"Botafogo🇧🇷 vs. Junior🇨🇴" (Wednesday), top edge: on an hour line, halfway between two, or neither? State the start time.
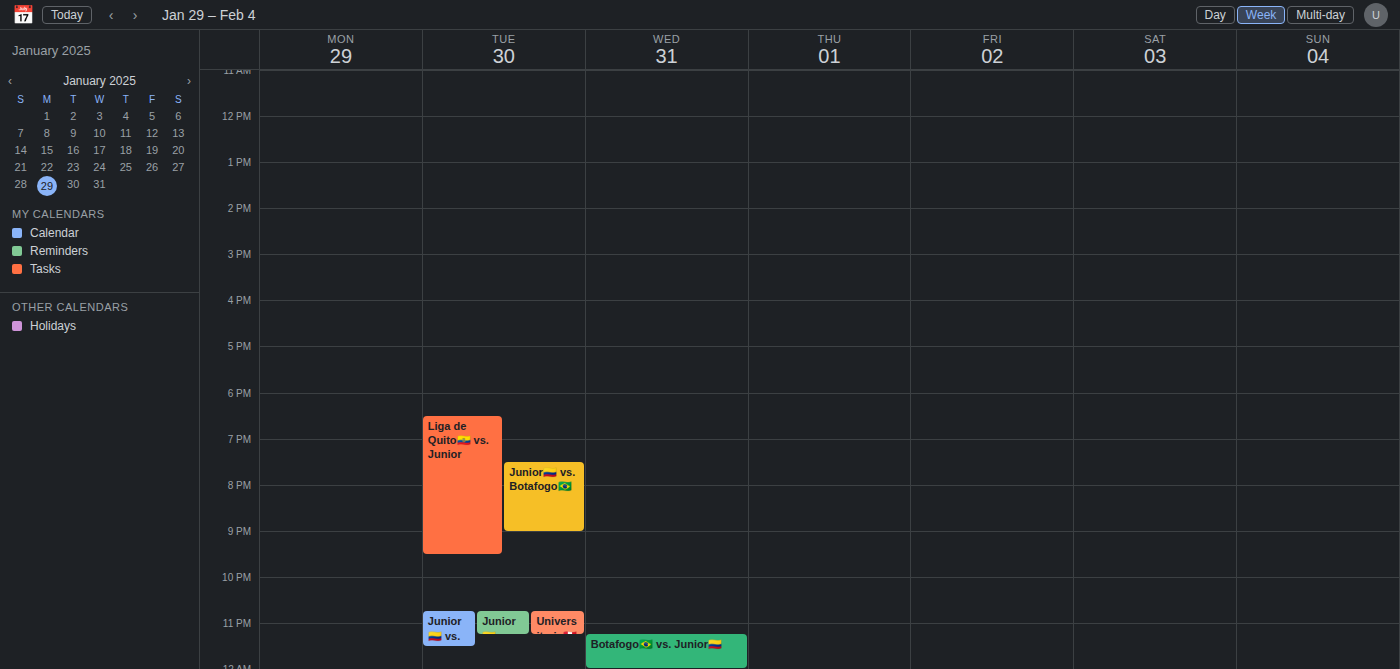
11:15 PM -- neither: a quarter of the way from the 11 PM line to the 12 AM line.